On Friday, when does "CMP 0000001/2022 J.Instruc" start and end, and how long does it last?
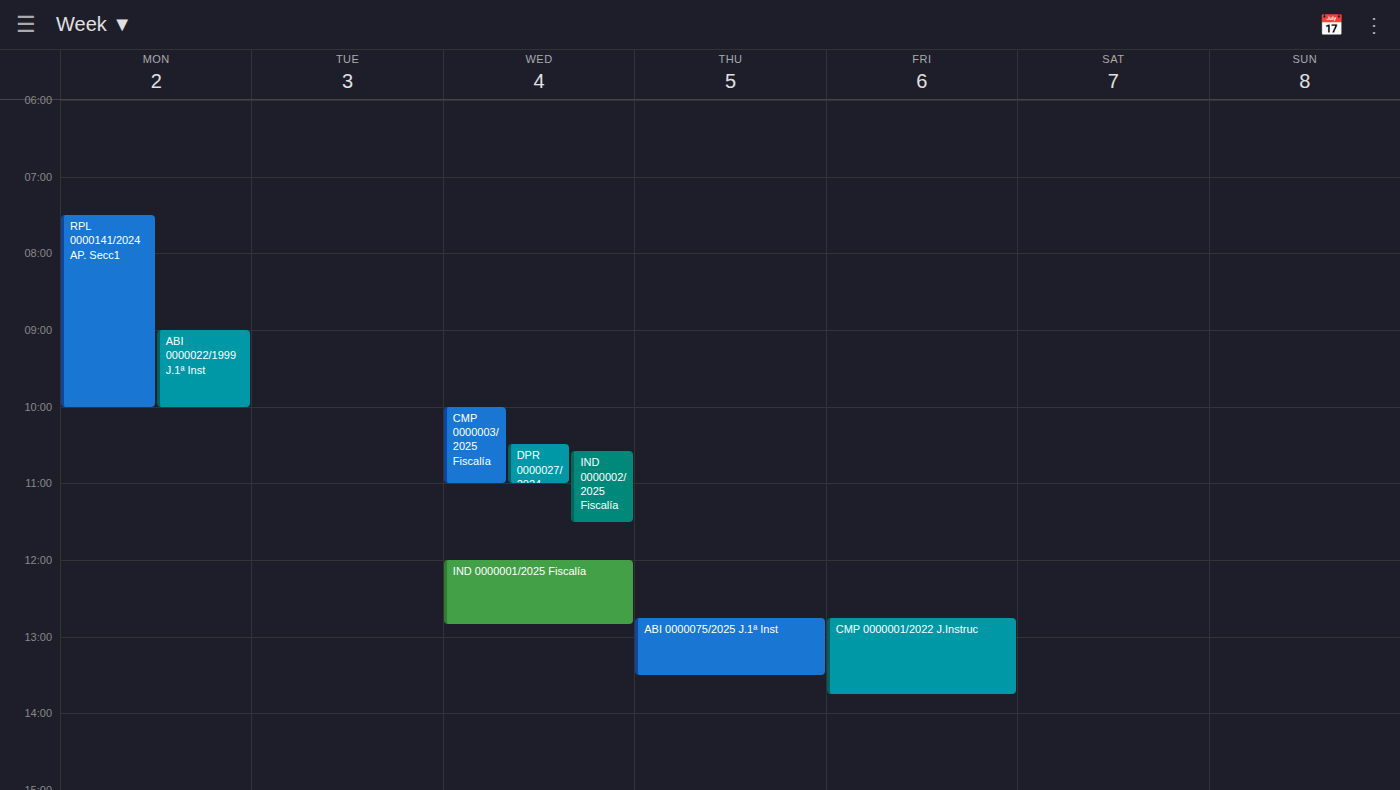
12:45 PM to 1:45 PM, 1 hour